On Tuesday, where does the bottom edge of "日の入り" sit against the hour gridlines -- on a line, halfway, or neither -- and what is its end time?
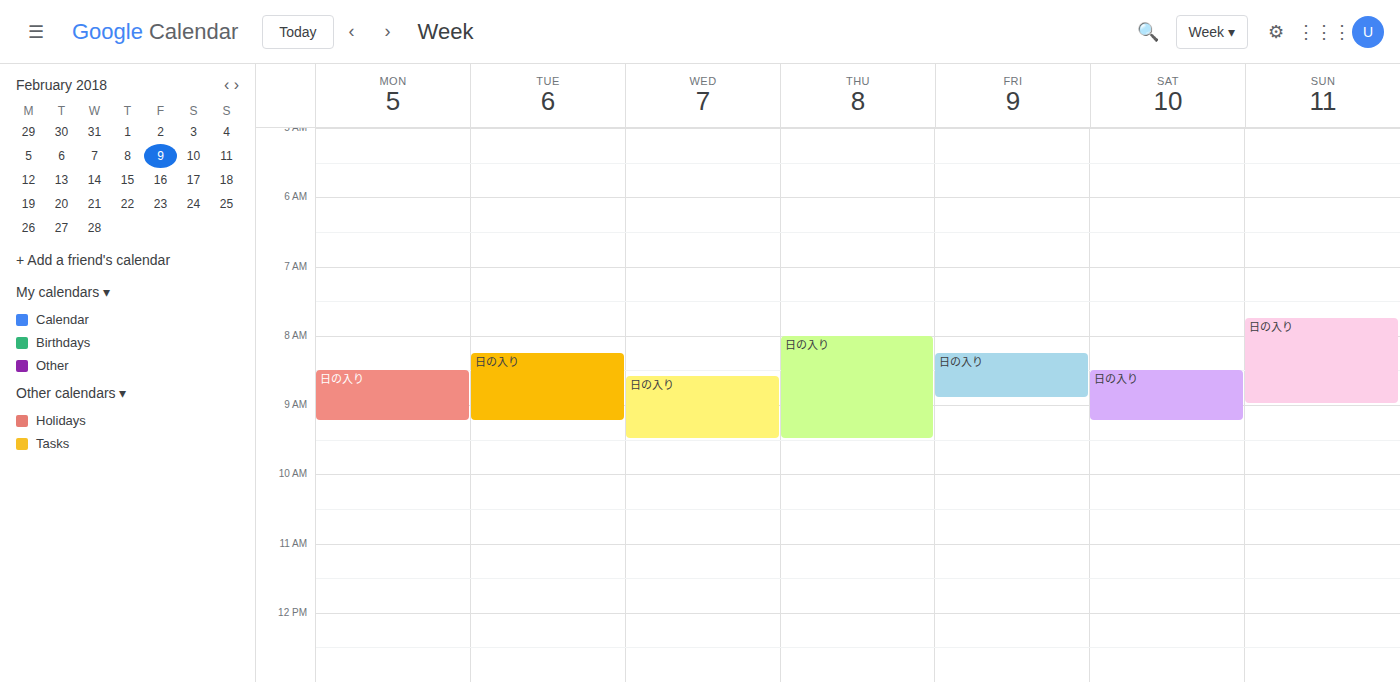
09:15 -- neither: a quarter of the way from the 09:00 line to the 10:00 line.